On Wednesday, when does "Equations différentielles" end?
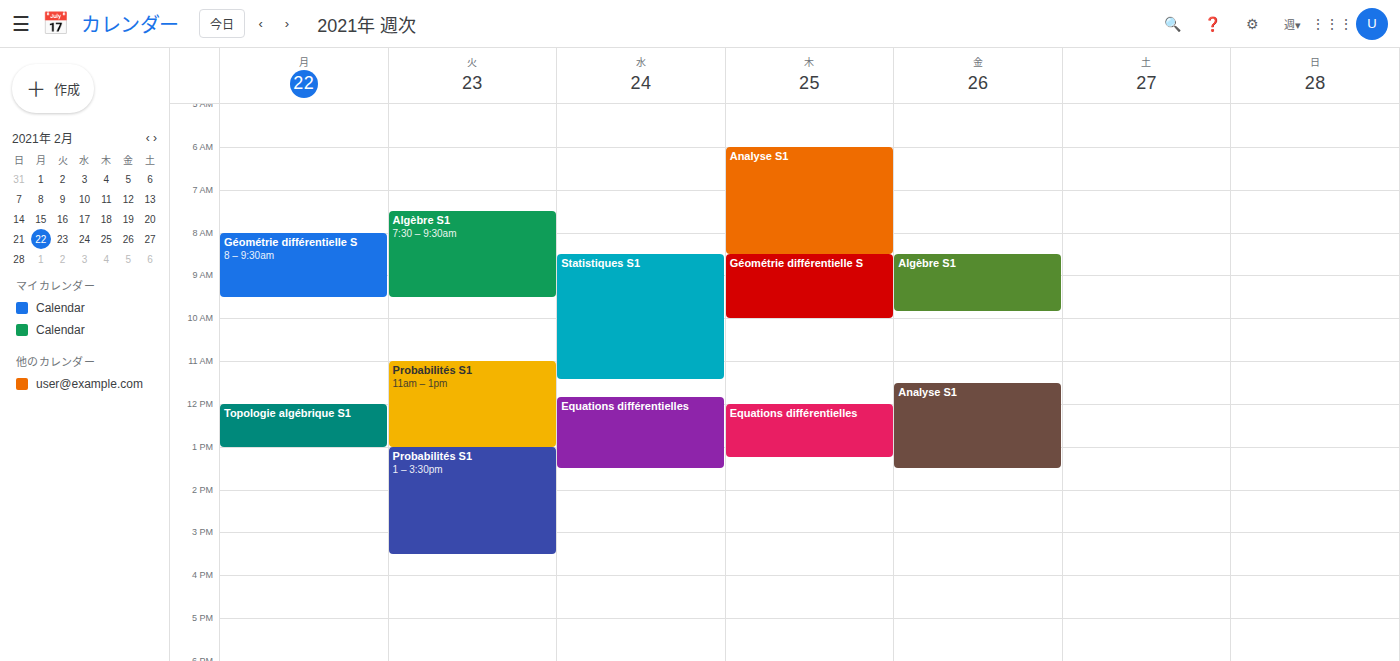
13:30